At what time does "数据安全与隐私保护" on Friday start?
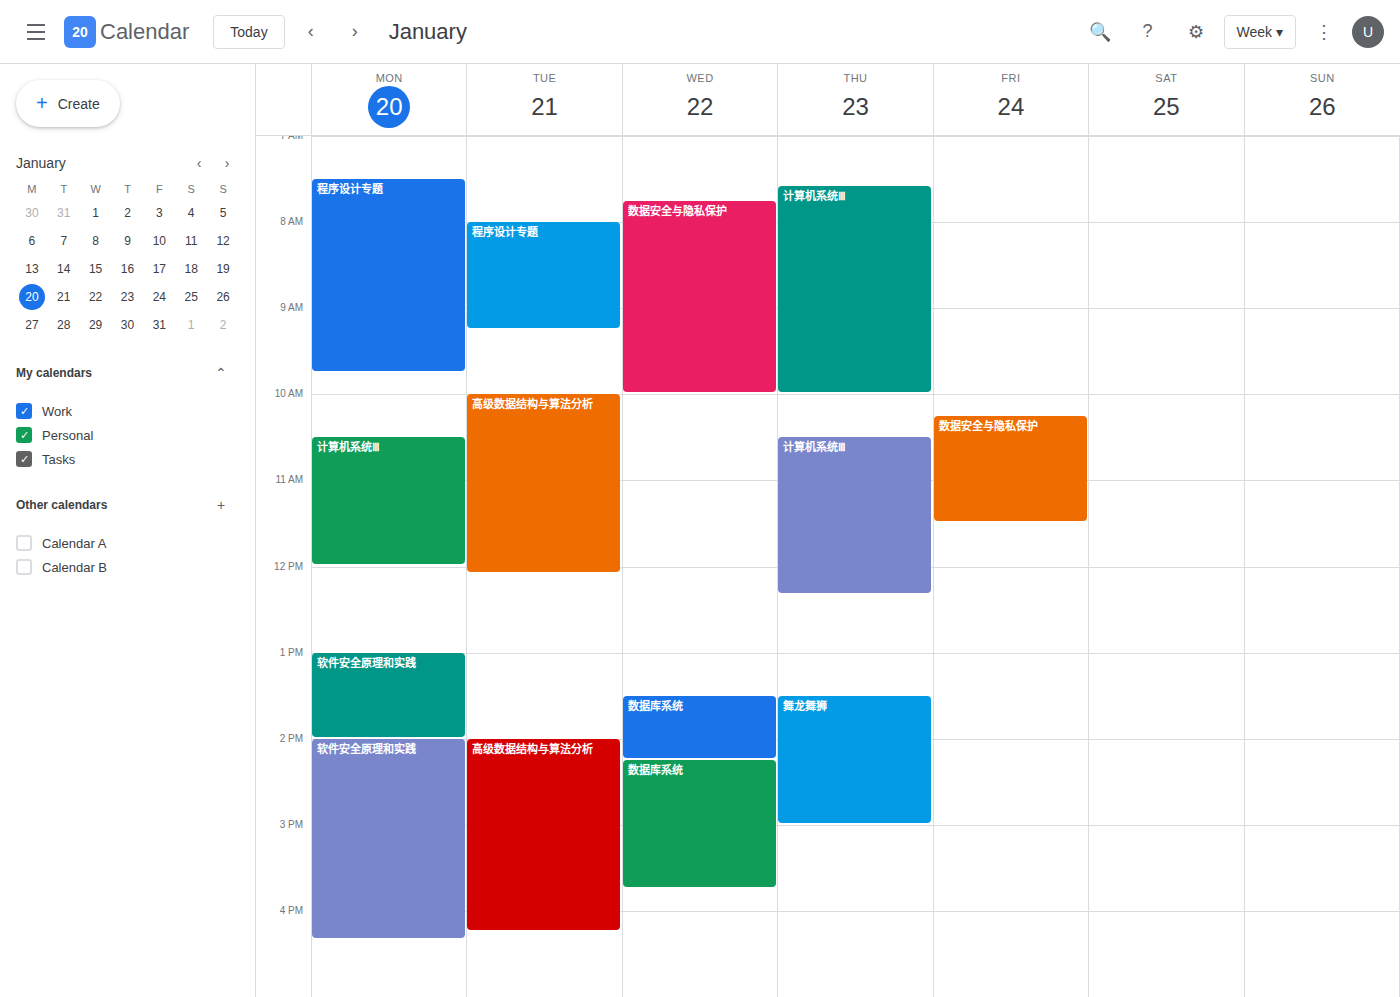
10:15 AM